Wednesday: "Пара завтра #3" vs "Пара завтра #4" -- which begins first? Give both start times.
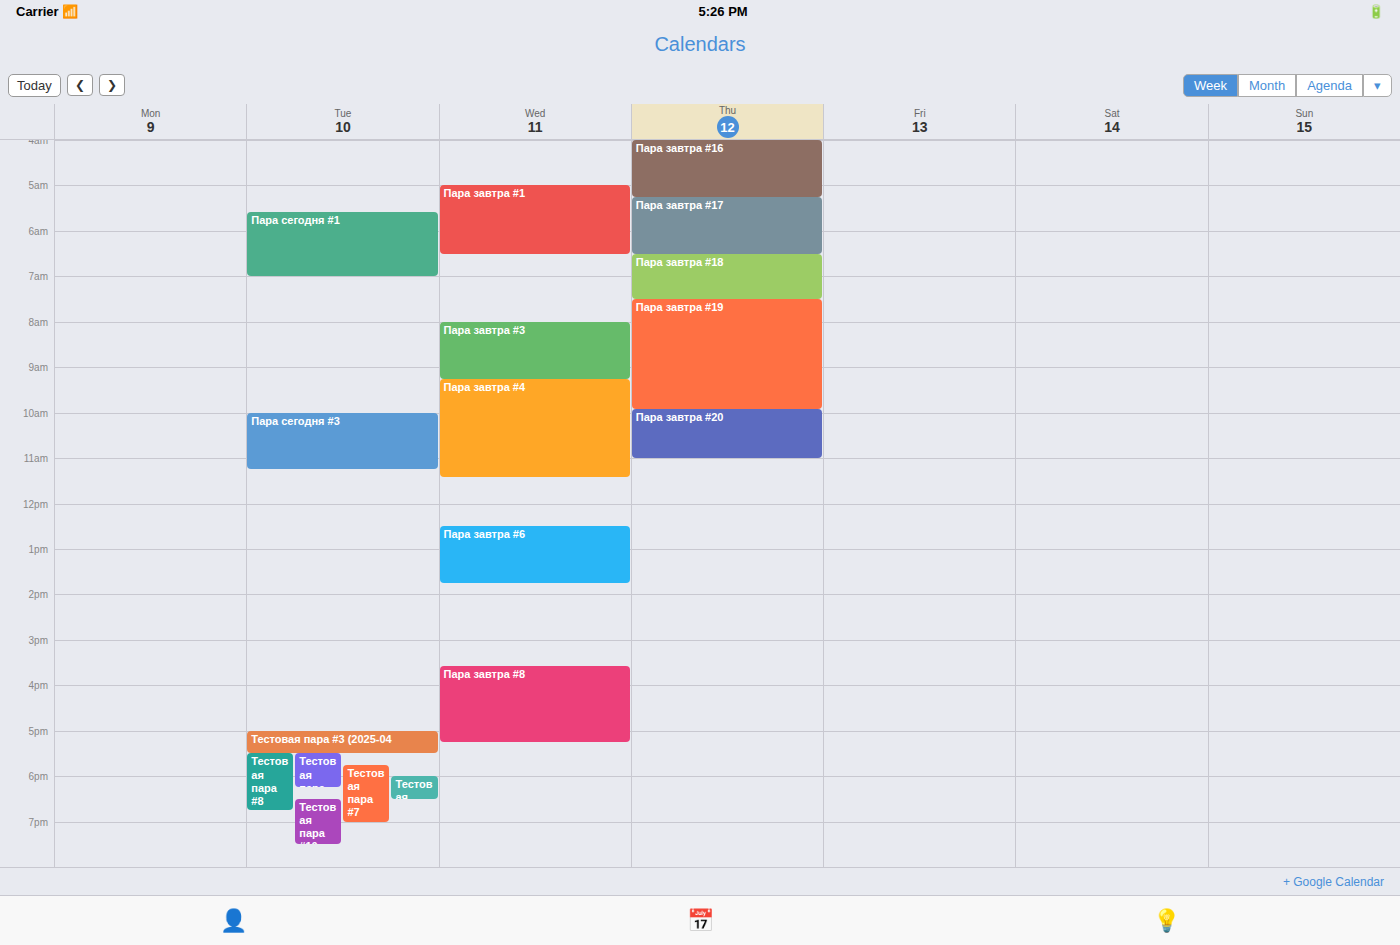
"Пара завтра #3" 8:00 AM; "Пара завтра #4" 9:15 AM.